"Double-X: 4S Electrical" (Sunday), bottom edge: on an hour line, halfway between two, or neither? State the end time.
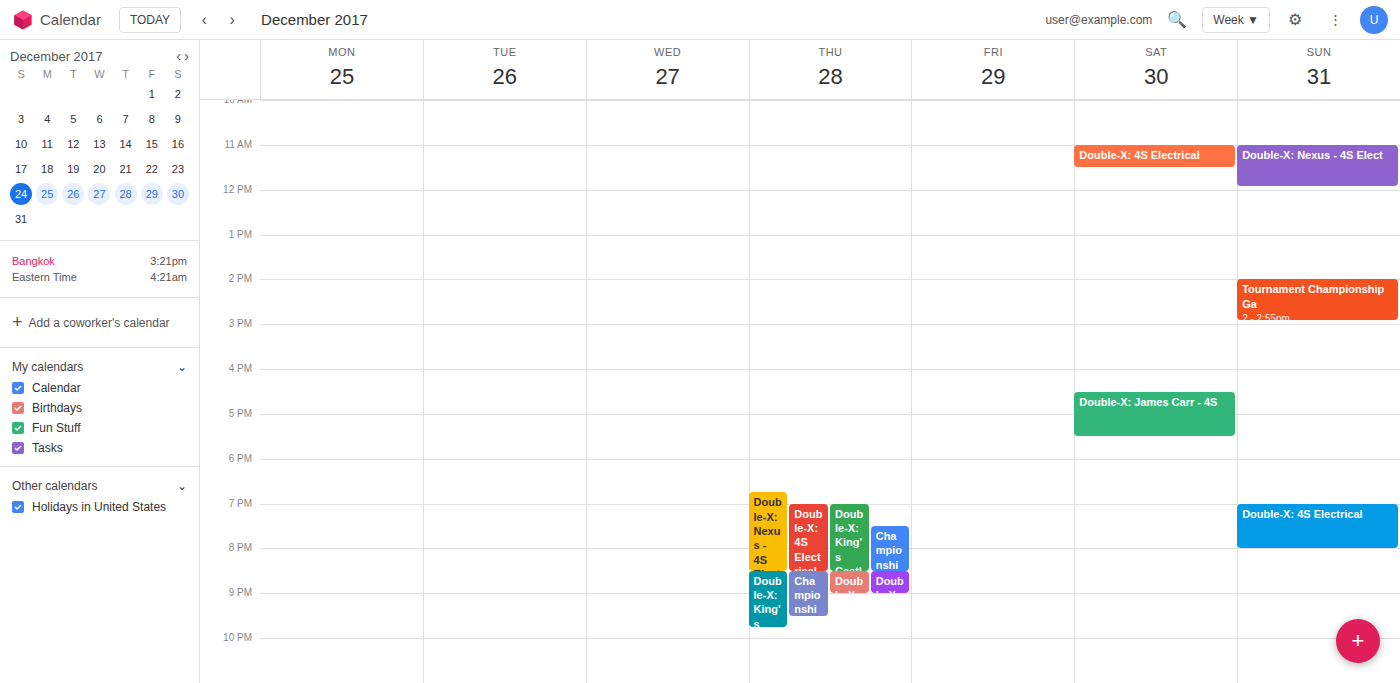
8:00 PM -- exactly on the 8 PM line.